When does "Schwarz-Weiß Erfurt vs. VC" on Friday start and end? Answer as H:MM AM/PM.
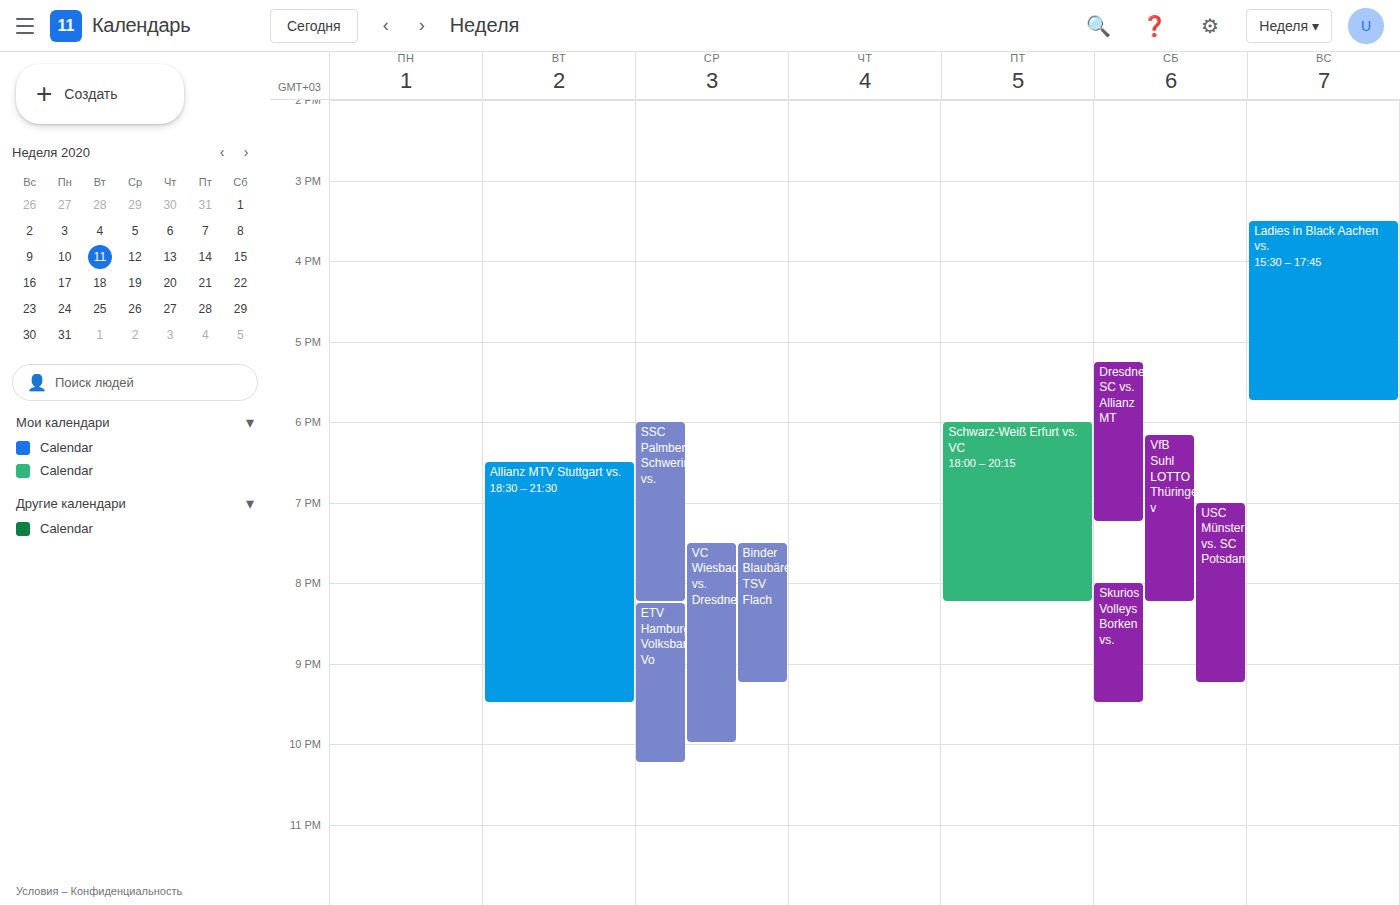
6:00 PM to 8:15 PM